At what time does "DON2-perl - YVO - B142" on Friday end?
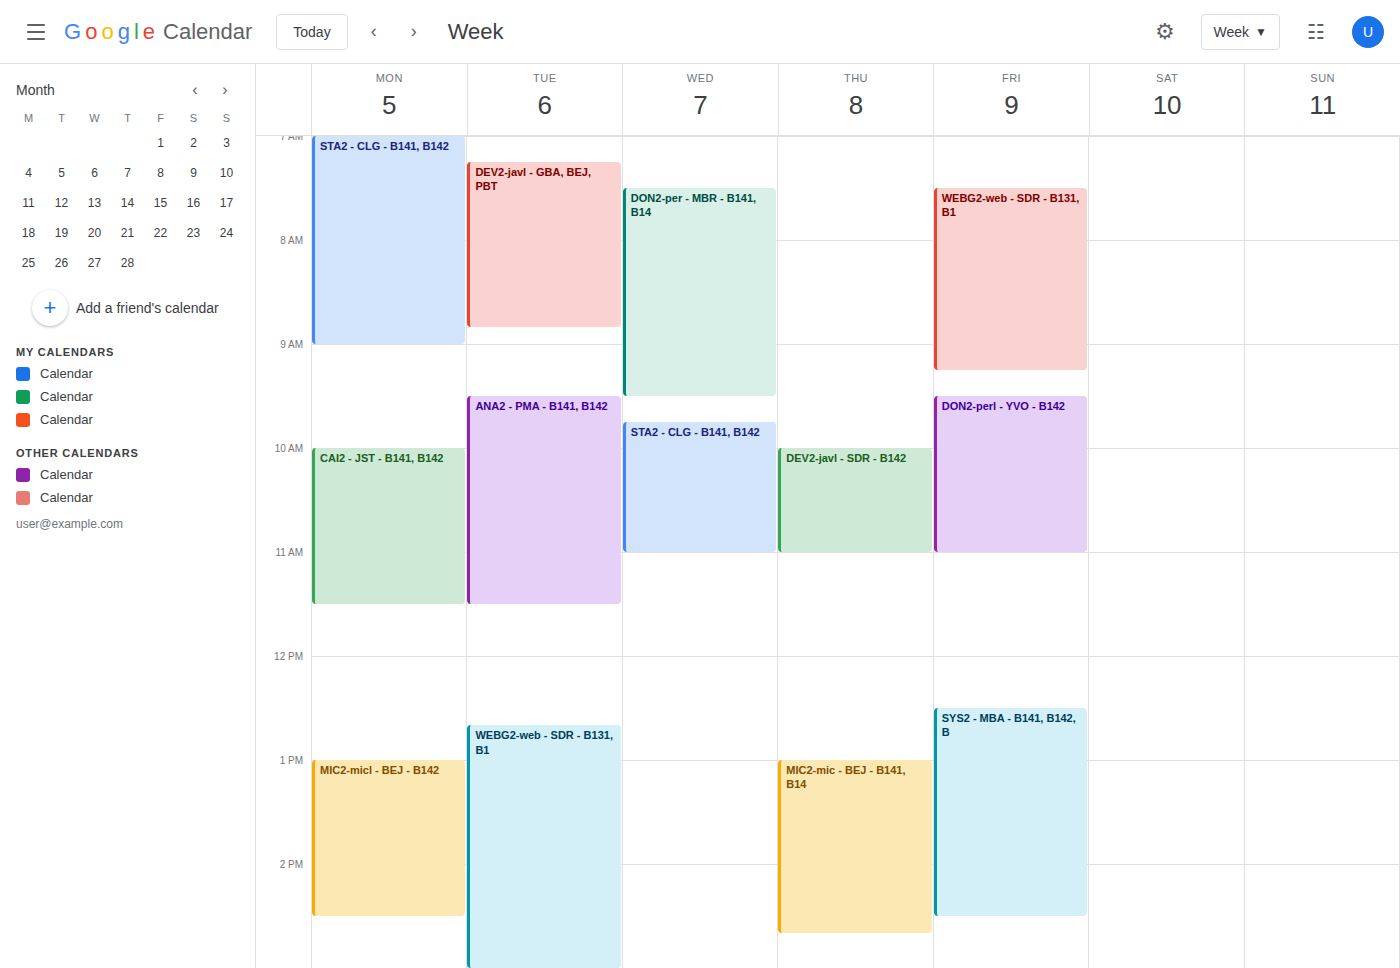
11:00 AM